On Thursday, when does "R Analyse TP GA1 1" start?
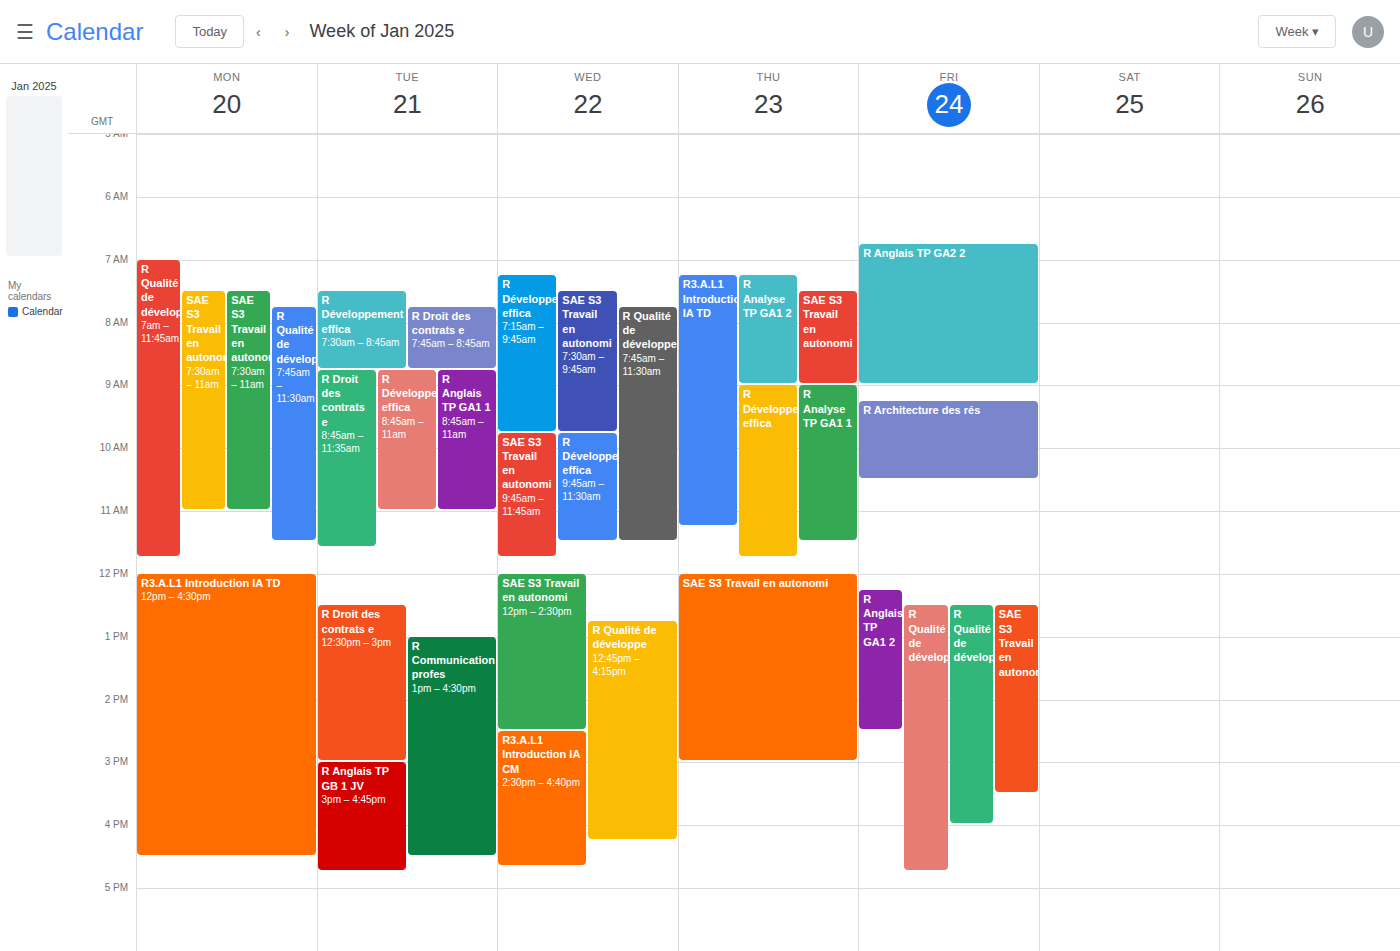
09:00